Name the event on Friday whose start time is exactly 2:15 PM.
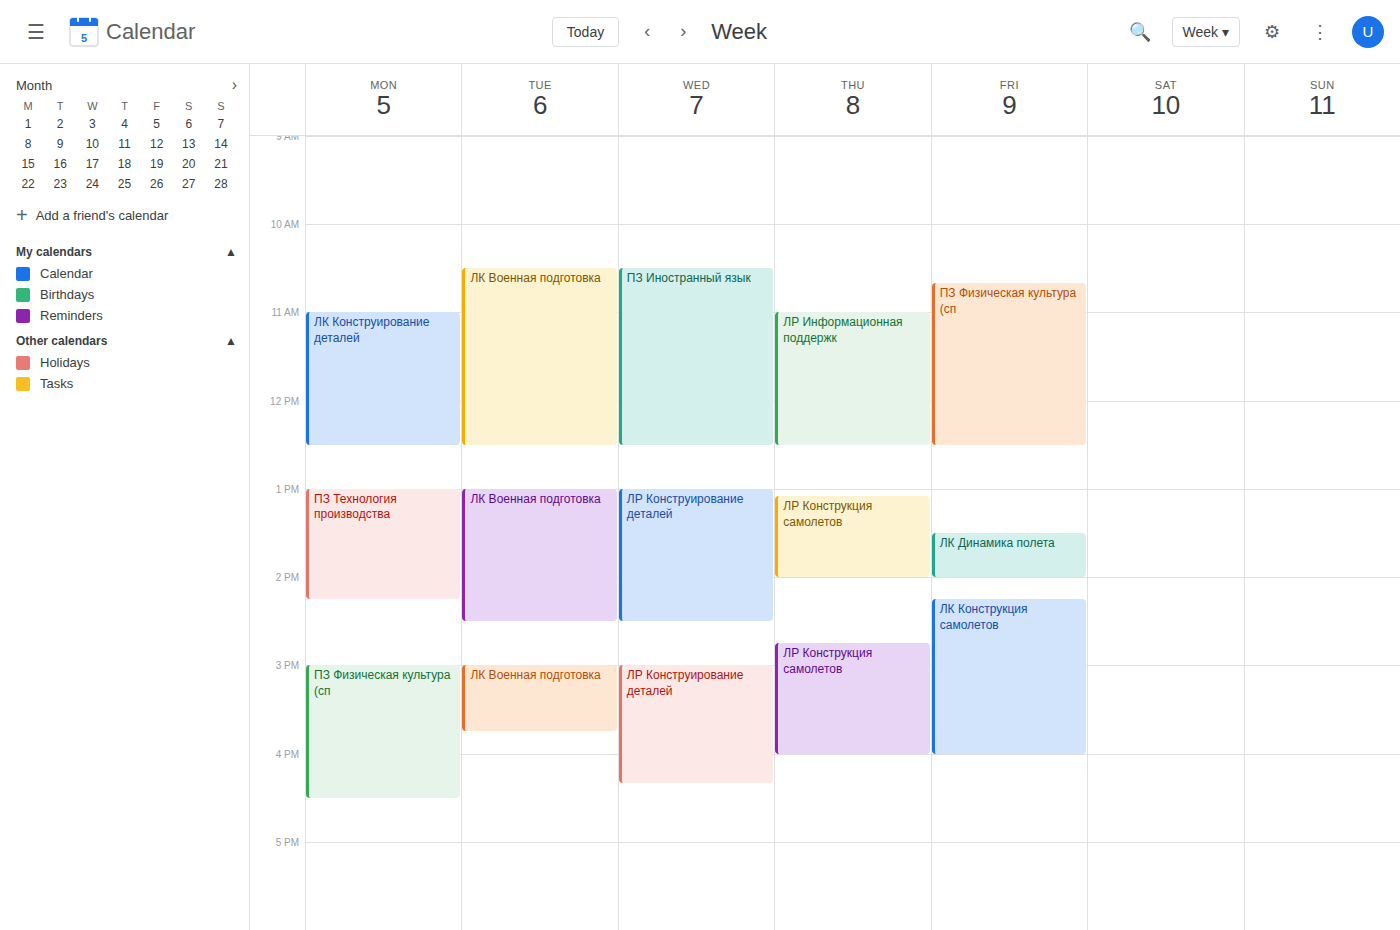
"ЛК Конструкция самолетов"